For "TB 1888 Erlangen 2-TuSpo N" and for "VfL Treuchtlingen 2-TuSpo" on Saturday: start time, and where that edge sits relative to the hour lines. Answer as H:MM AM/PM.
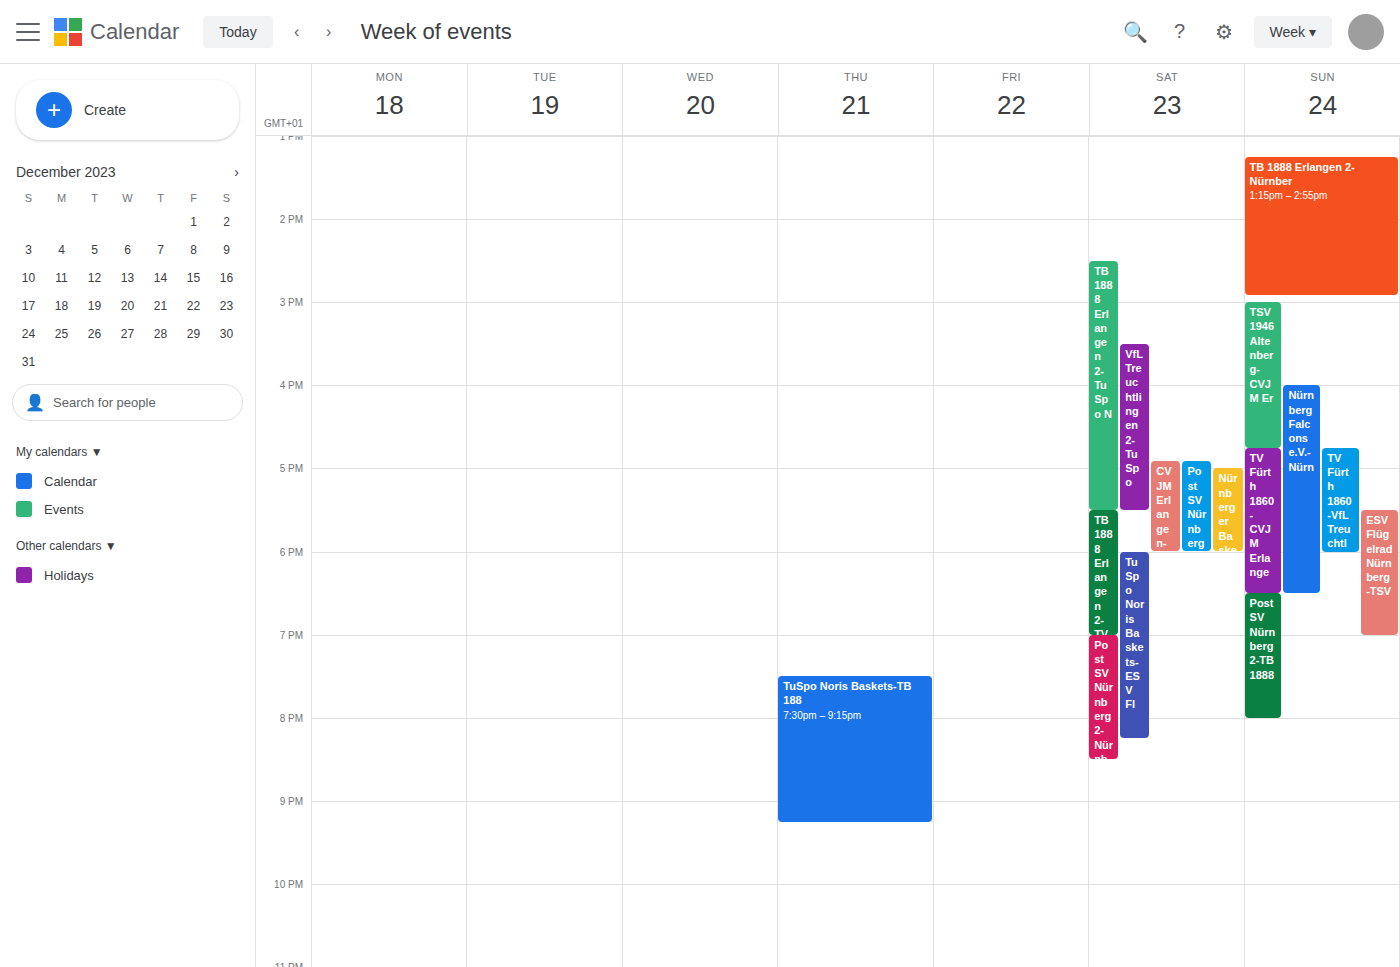
"TB 1888 Erlangen 2-TuSpo N": 2:30 PM, halfway between the 2 PM and 3 PM lines. "VfL Treuchtlingen 2-TuSpo": 3:30 PM, halfway between the 3 PM and 4 PM lines.